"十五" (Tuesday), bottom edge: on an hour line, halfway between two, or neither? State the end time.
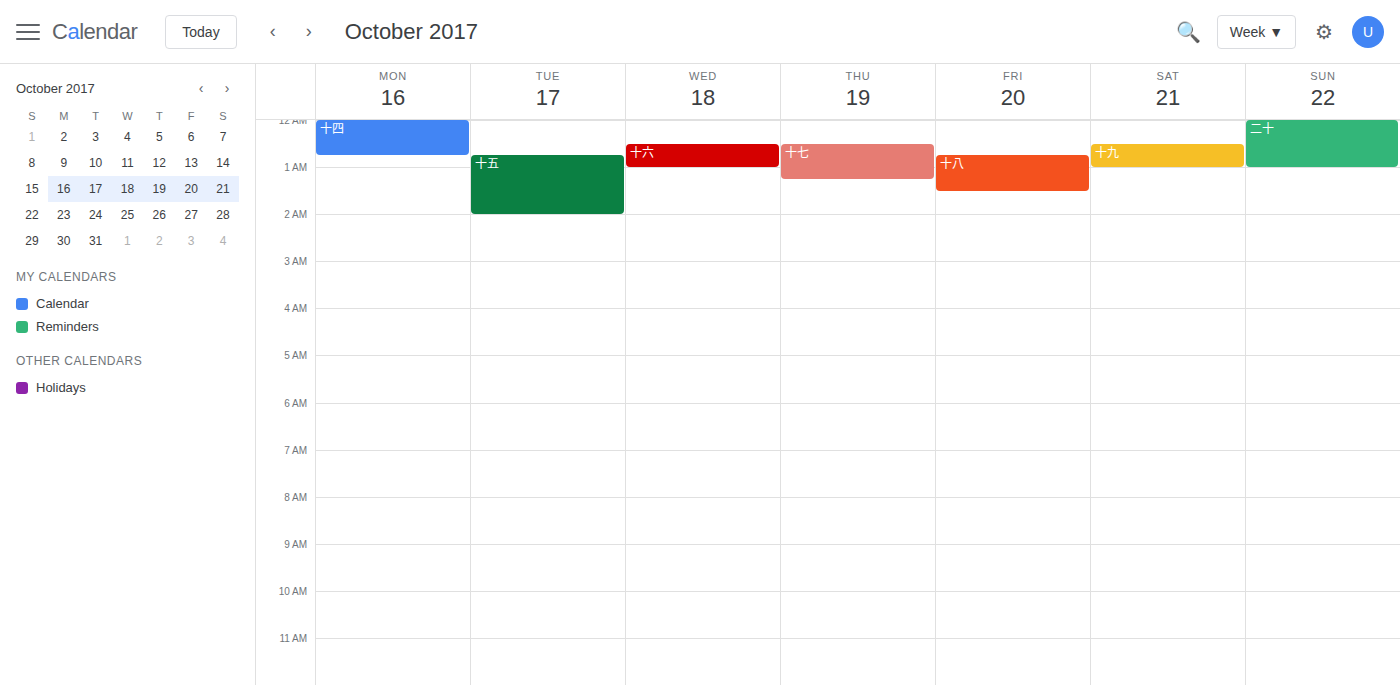
2:00 AM -- exactly on the 2 AM line.